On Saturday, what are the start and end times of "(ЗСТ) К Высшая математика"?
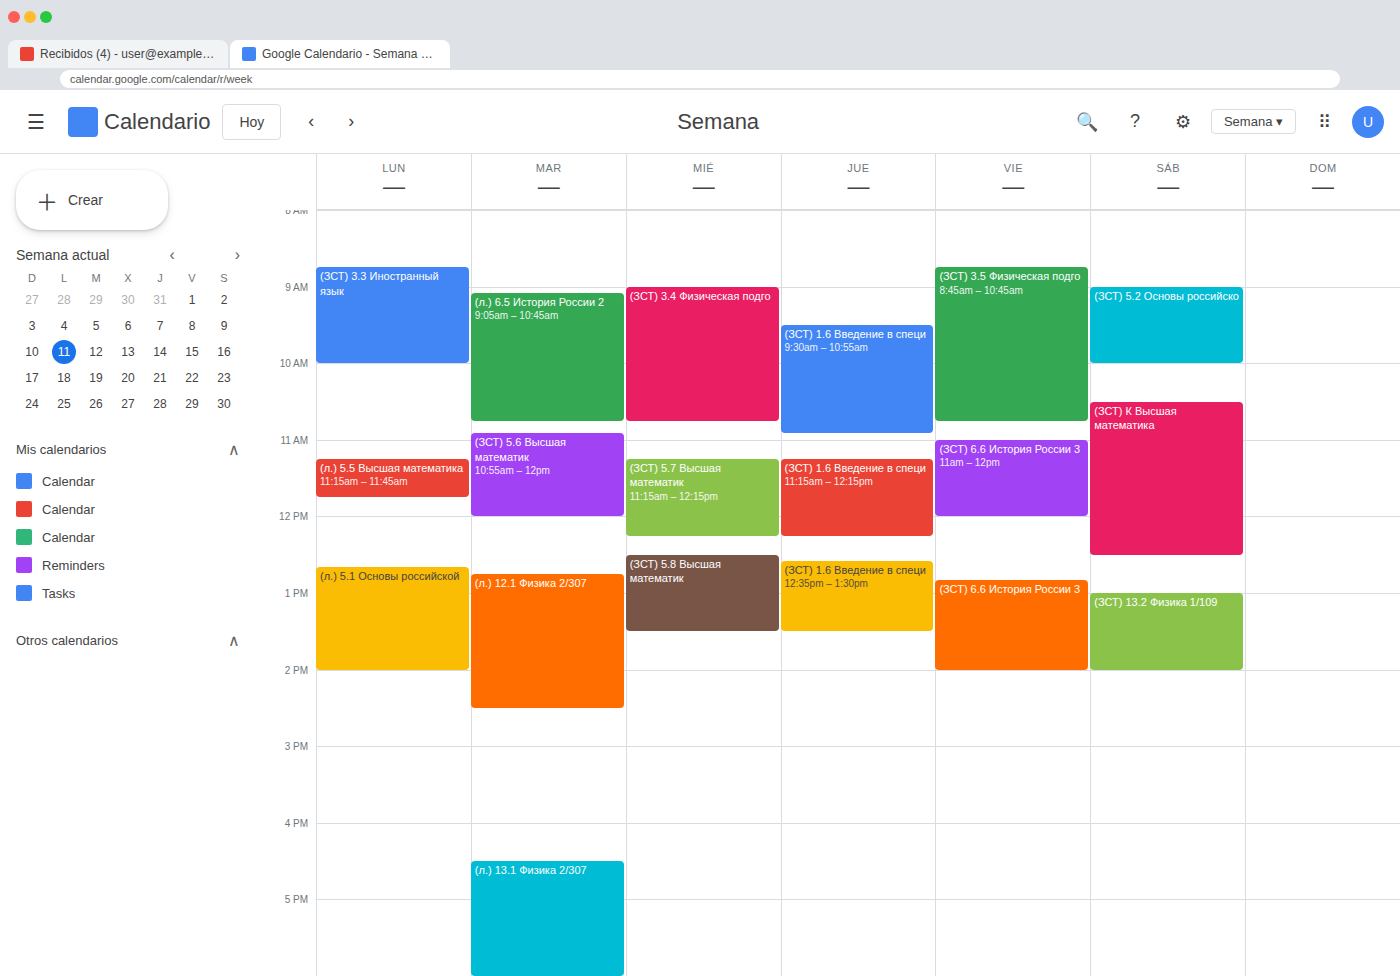
10:30 AM to 12:30 PM